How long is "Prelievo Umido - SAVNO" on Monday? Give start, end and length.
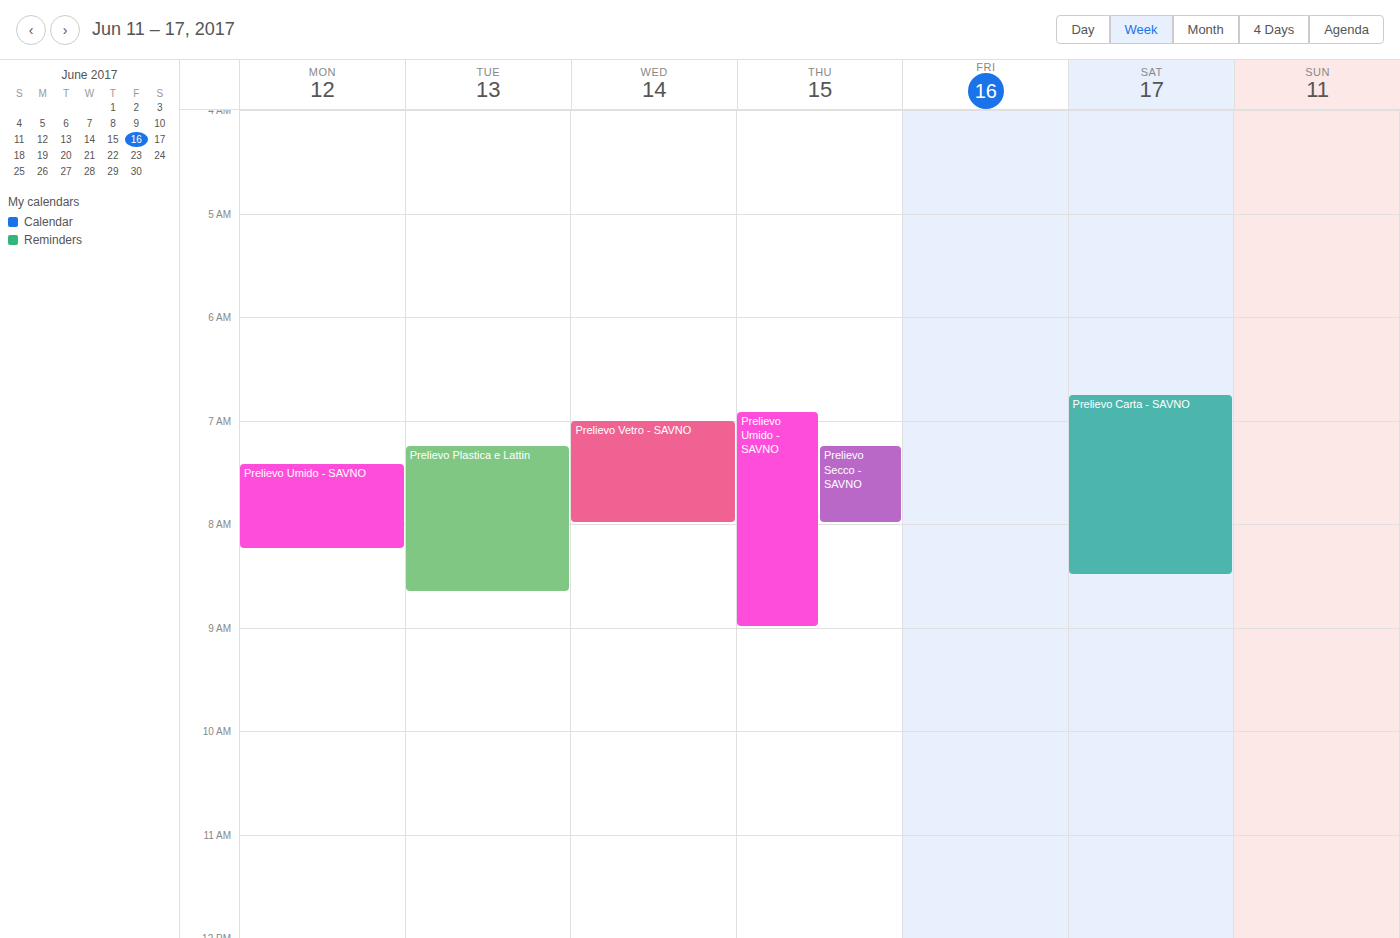
7:25 AM to 8:15 AM, 50 minutes